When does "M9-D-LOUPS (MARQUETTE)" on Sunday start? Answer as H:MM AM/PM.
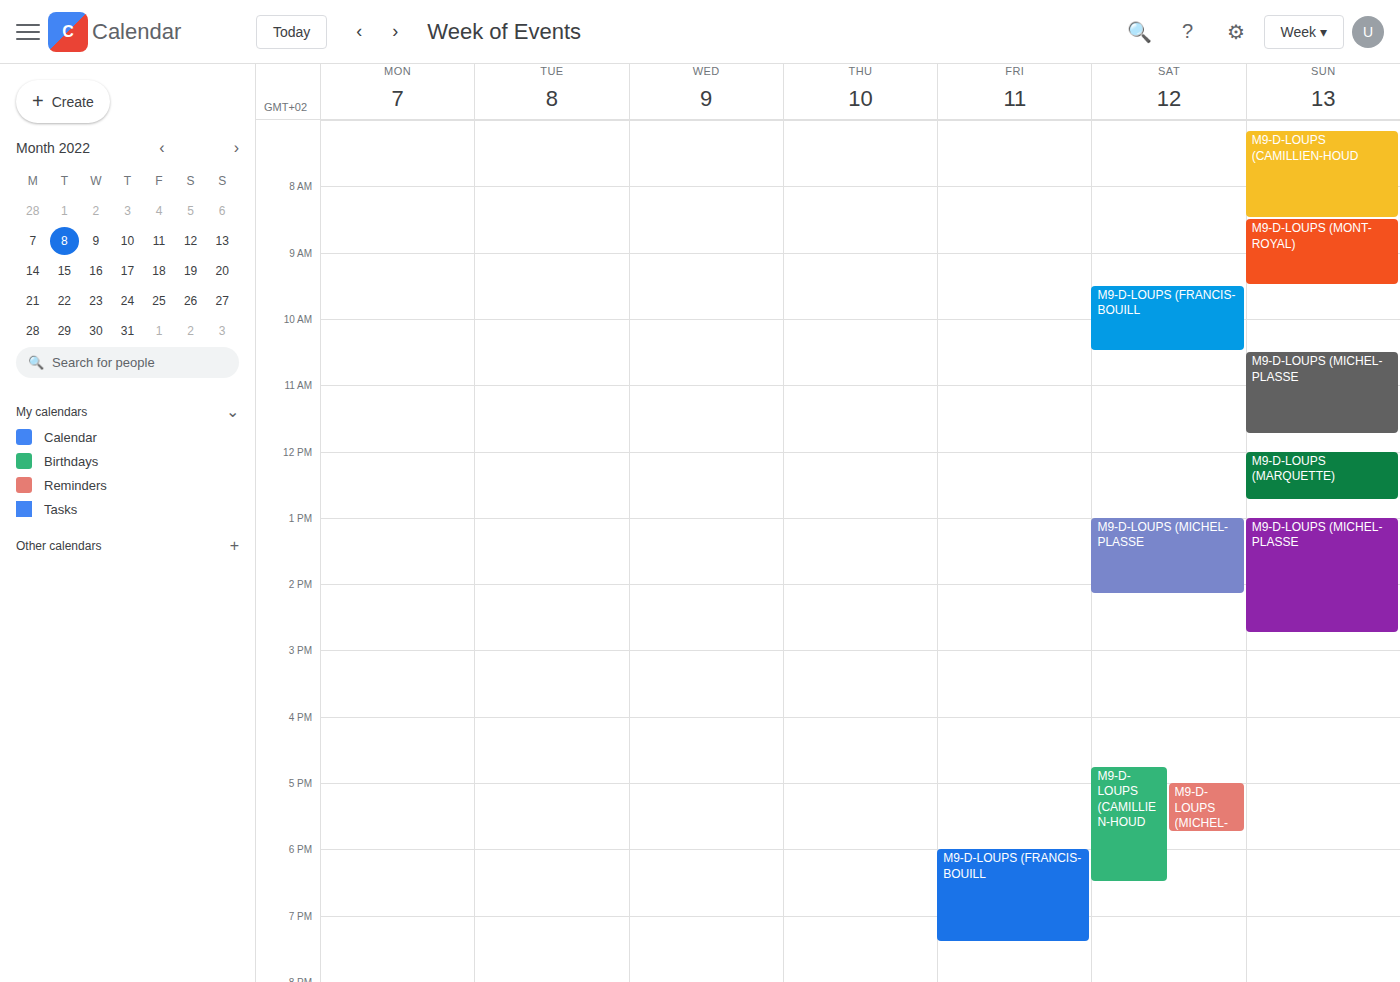
12:00 PM